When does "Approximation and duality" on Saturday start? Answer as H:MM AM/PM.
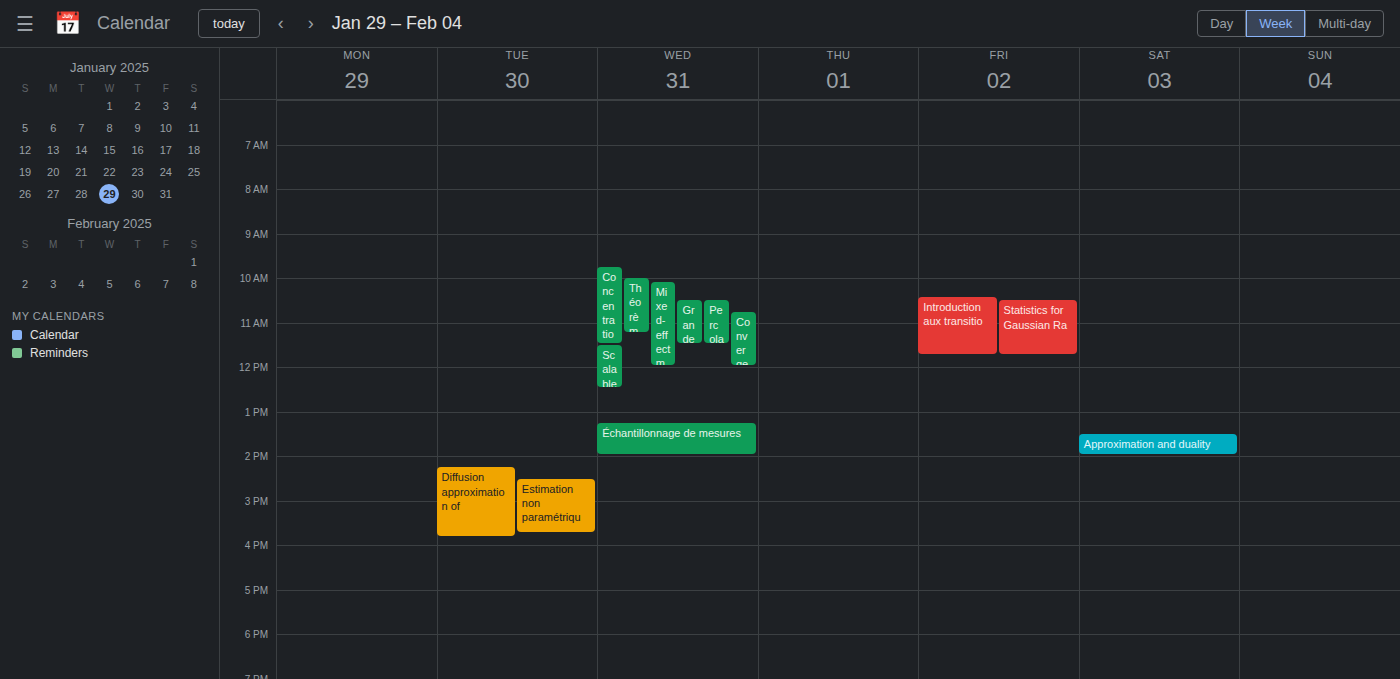
1:30 PM